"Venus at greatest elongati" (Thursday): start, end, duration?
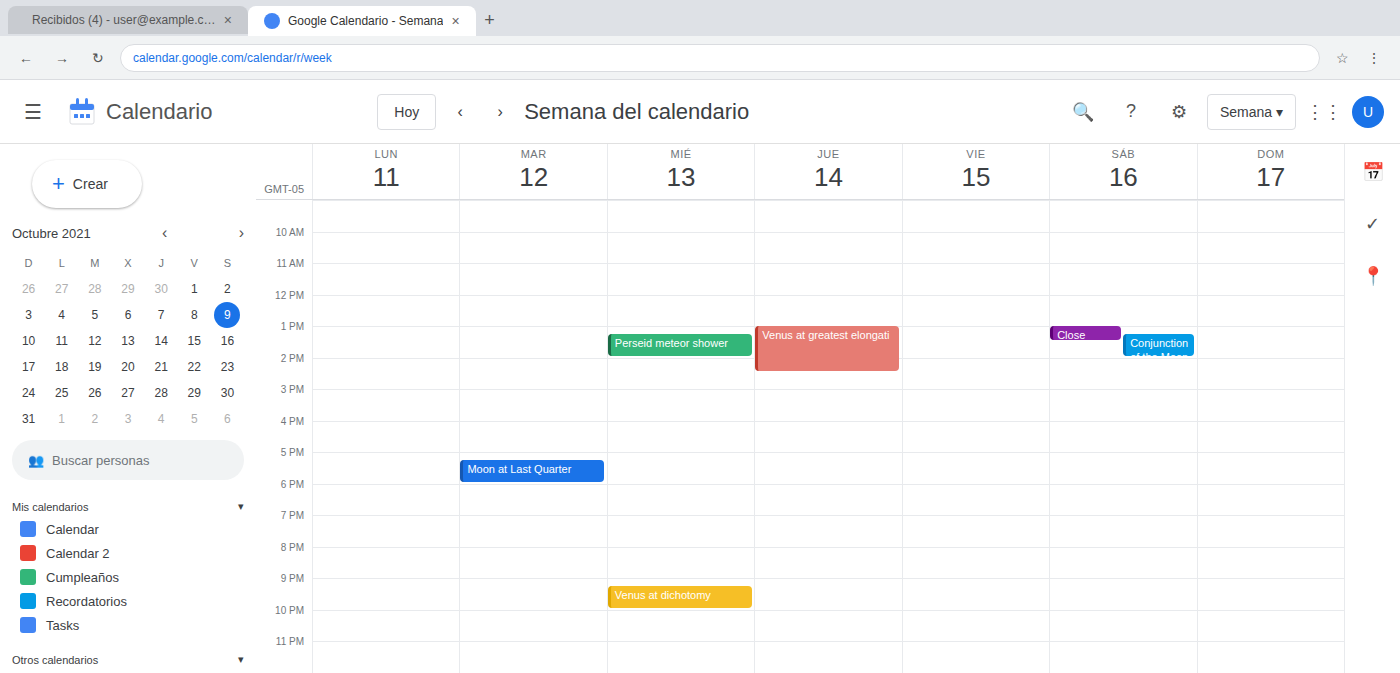
1:00 PM to 2:30 PM, 1 hour 30 minutes